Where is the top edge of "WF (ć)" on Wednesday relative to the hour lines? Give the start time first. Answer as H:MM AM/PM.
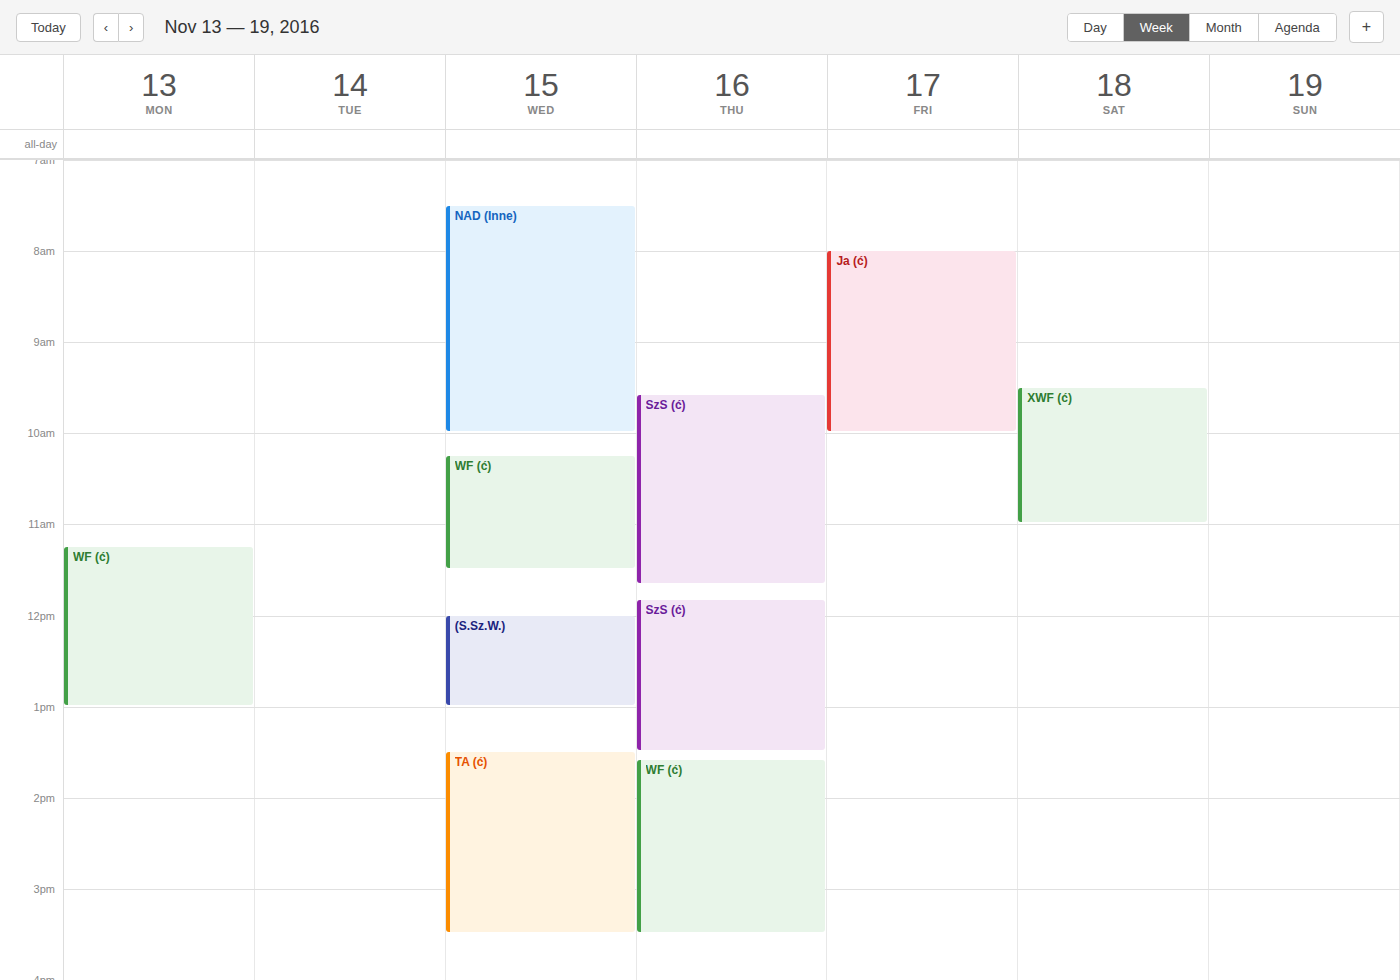
10:15 AM -- neither: a quarter of the way from the 10 AM line to the 11 AM line.